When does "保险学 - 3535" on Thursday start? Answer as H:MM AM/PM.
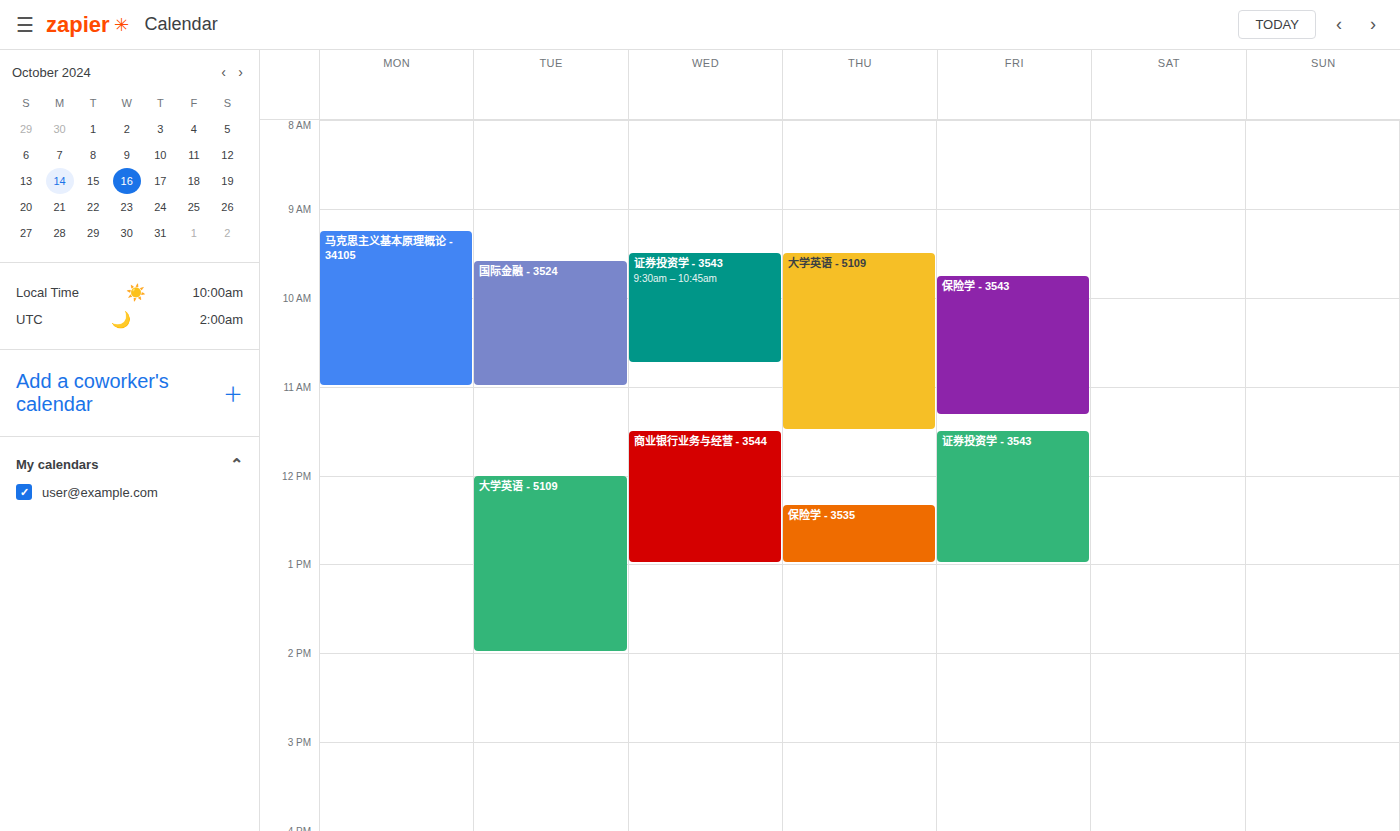
12:20 PM